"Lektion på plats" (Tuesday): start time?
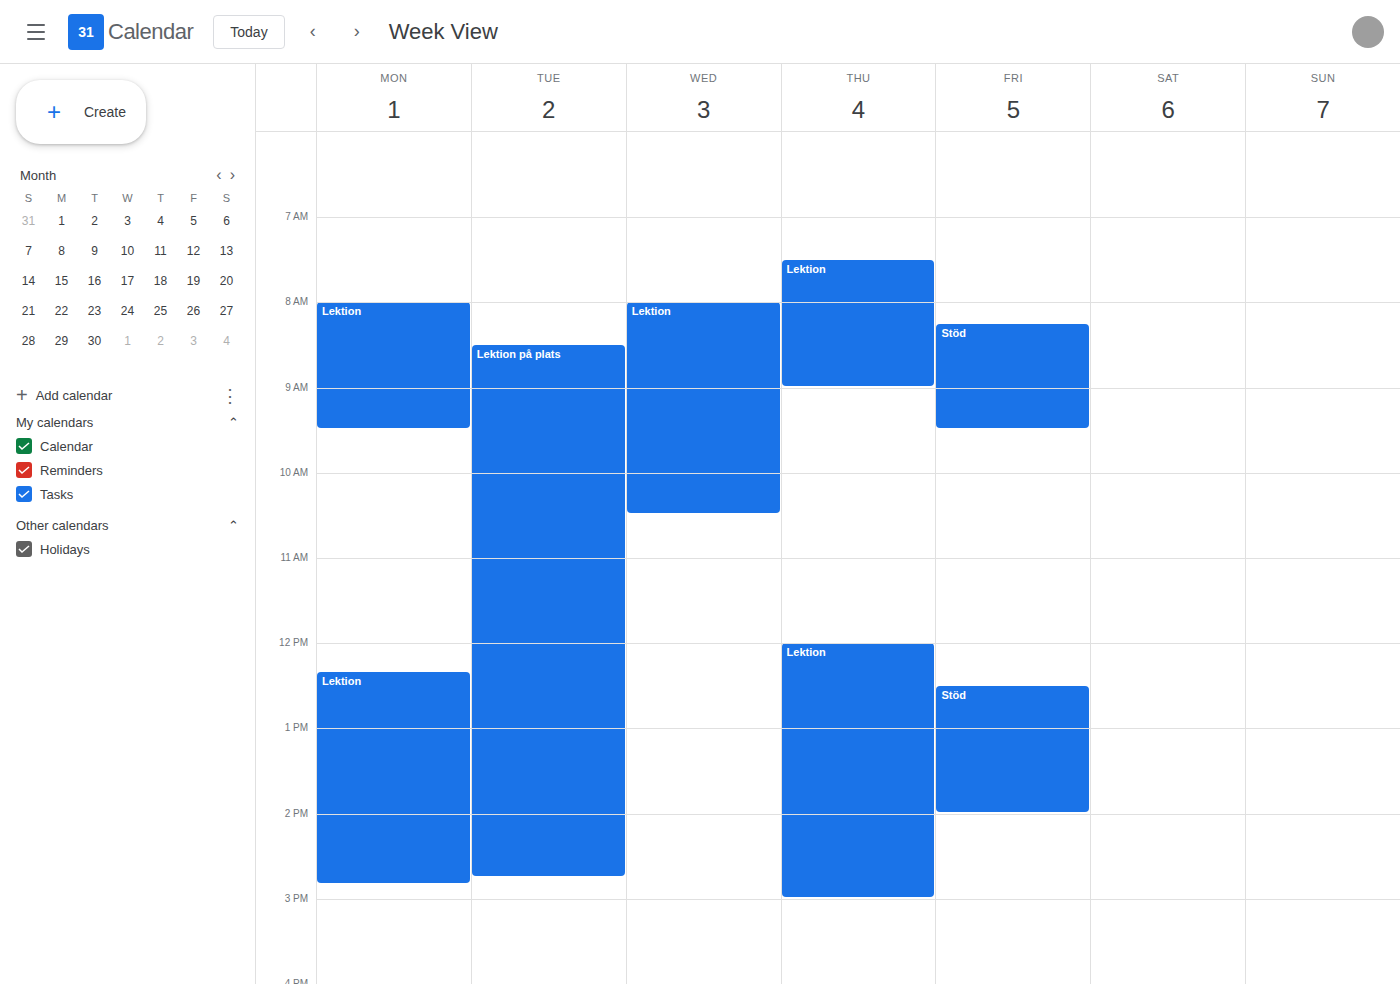
8:30 AM